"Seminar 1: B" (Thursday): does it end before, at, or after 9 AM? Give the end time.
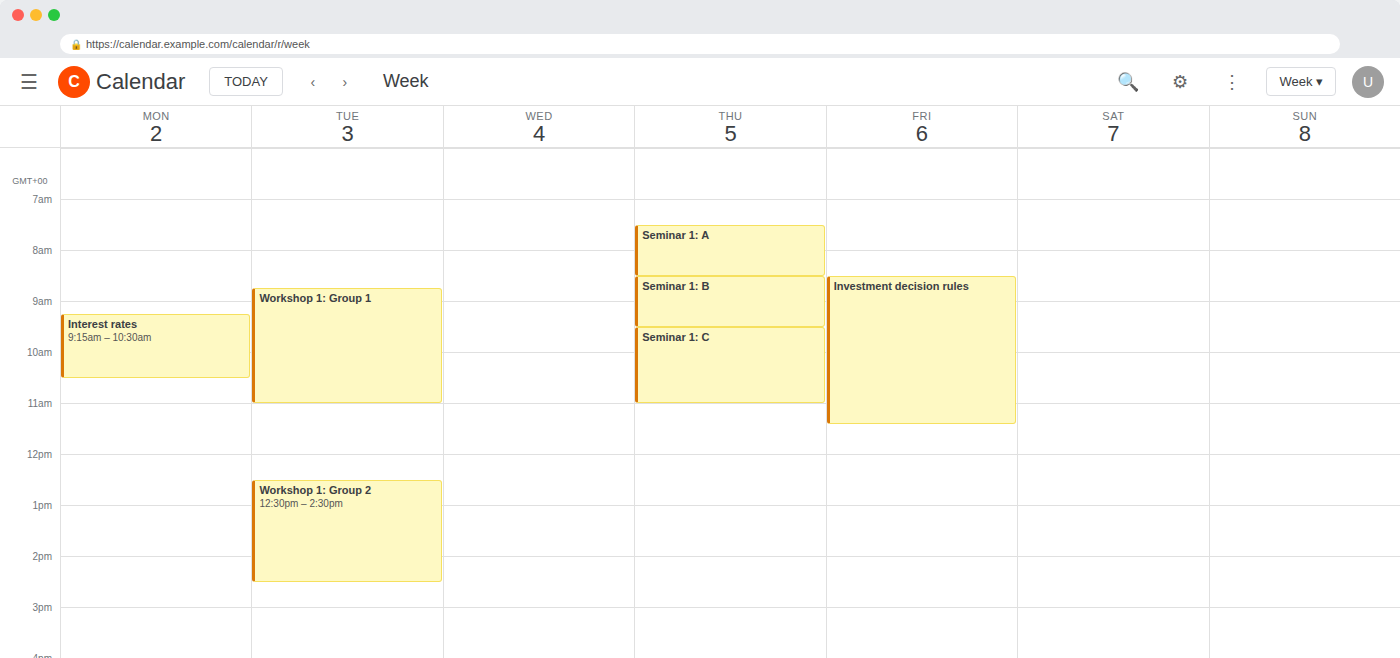
9:30 AM -- after 9 AM, 30 minutes below the 9 AM line.